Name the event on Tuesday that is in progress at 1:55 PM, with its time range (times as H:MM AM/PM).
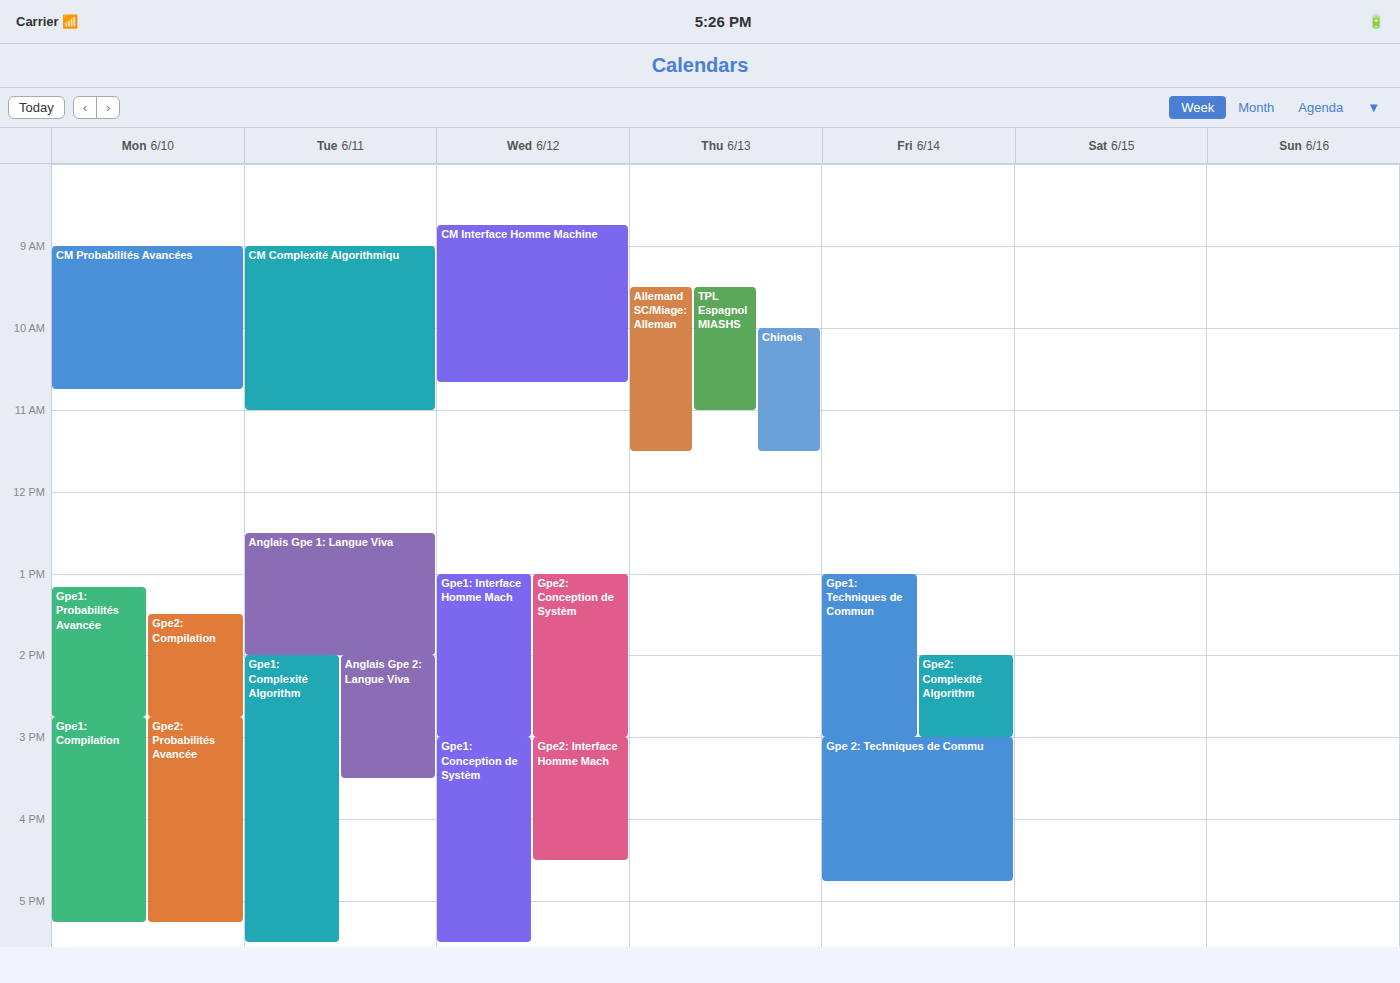
"Anglais Gpe 1: Langue Viva", 12:30 PM to 2:00 PM